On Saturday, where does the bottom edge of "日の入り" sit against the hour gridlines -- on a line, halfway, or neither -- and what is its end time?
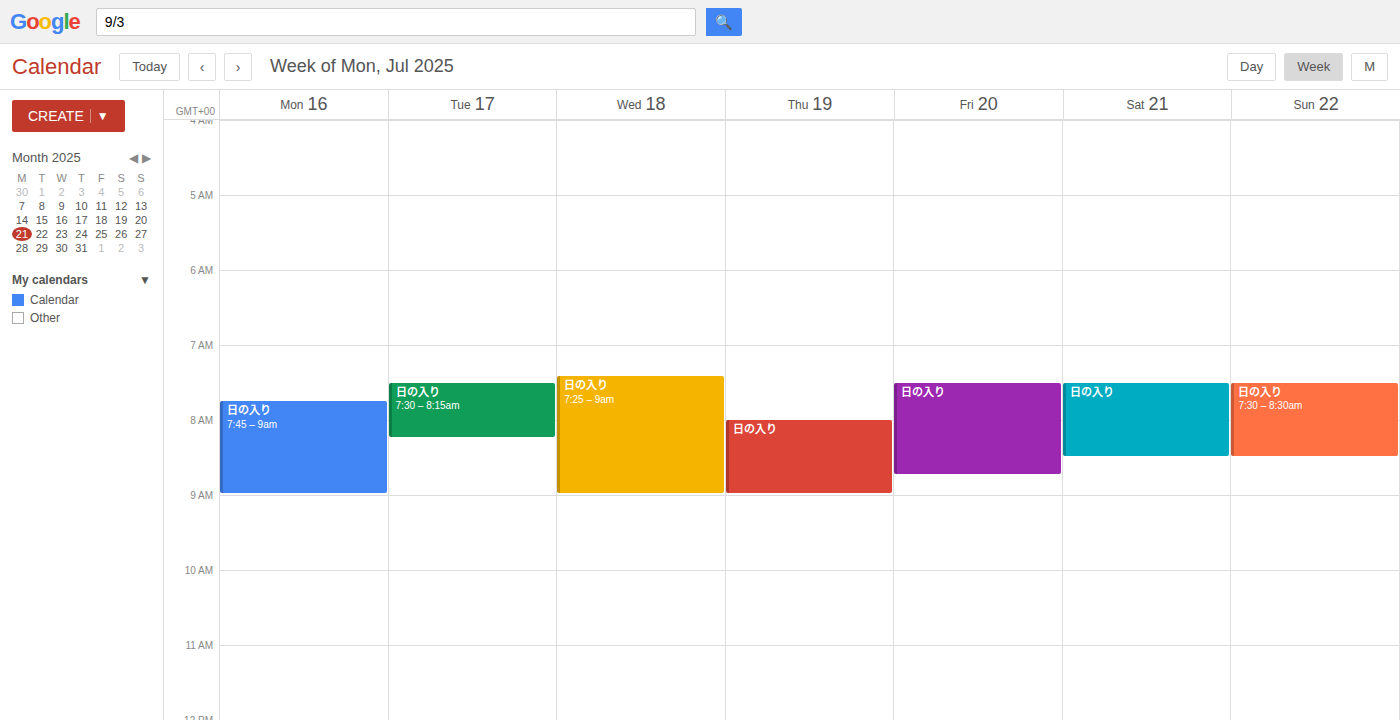
08:30 -- halfway between the 08:00 and 09:00 lines.